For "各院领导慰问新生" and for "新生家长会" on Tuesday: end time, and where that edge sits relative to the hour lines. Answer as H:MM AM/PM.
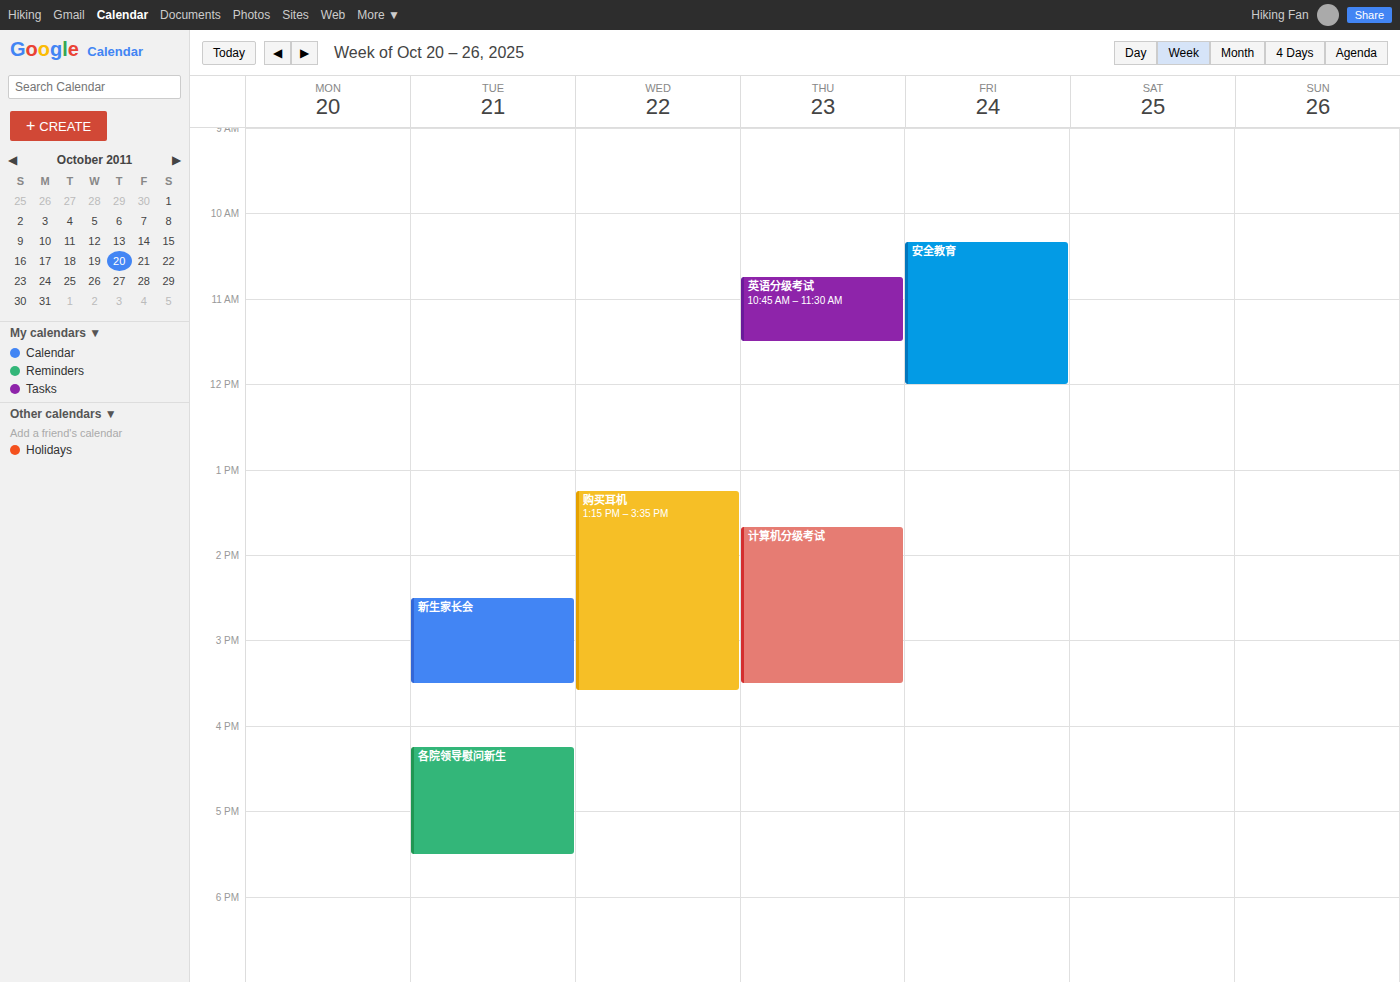
"各院领导慰问新生": 5:30 PM, halfway between the 5 PM and 6 PM lines. "新生家长会": 3:30 PM, halfway between the 3 PM and 4 PM lines.